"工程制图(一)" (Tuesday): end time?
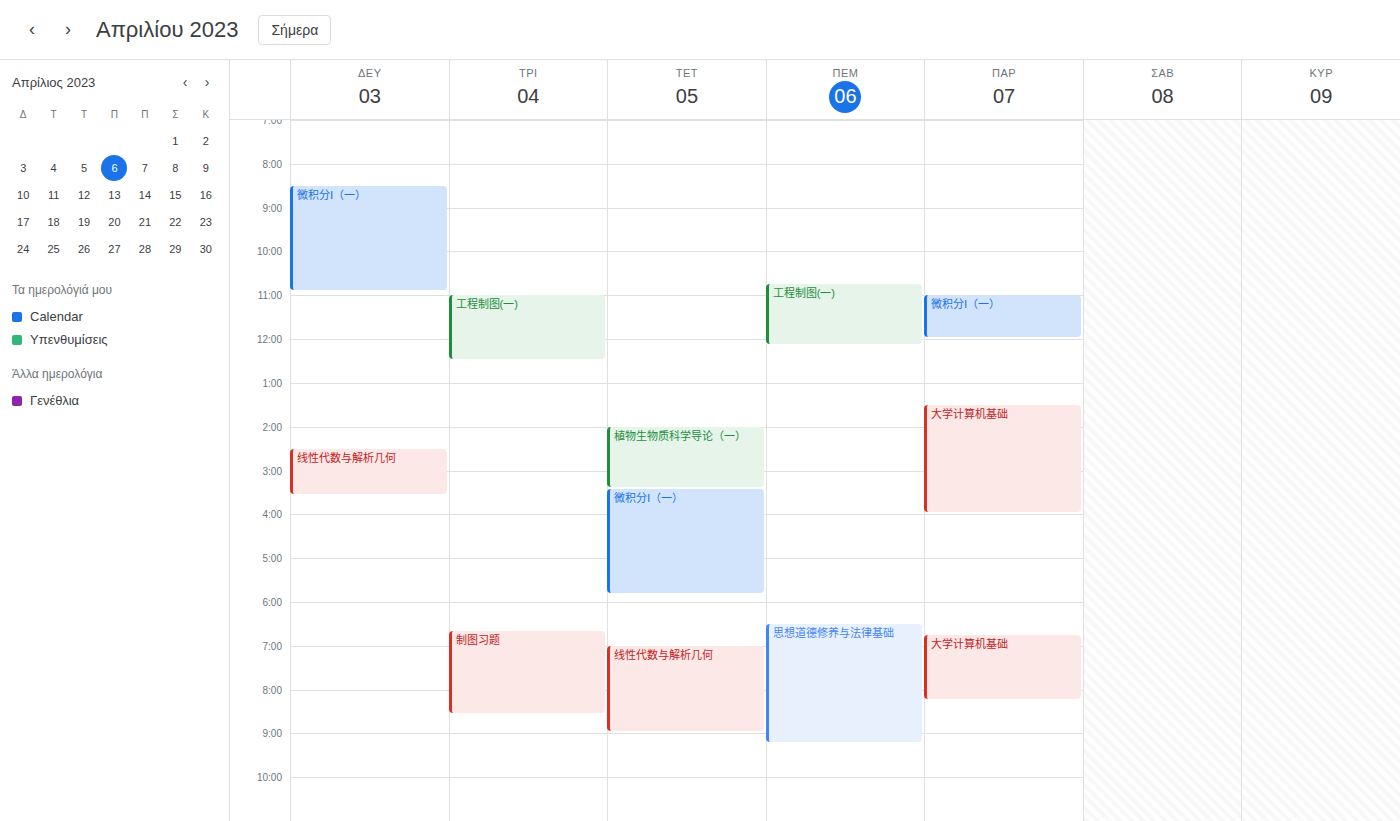
12:30 PM